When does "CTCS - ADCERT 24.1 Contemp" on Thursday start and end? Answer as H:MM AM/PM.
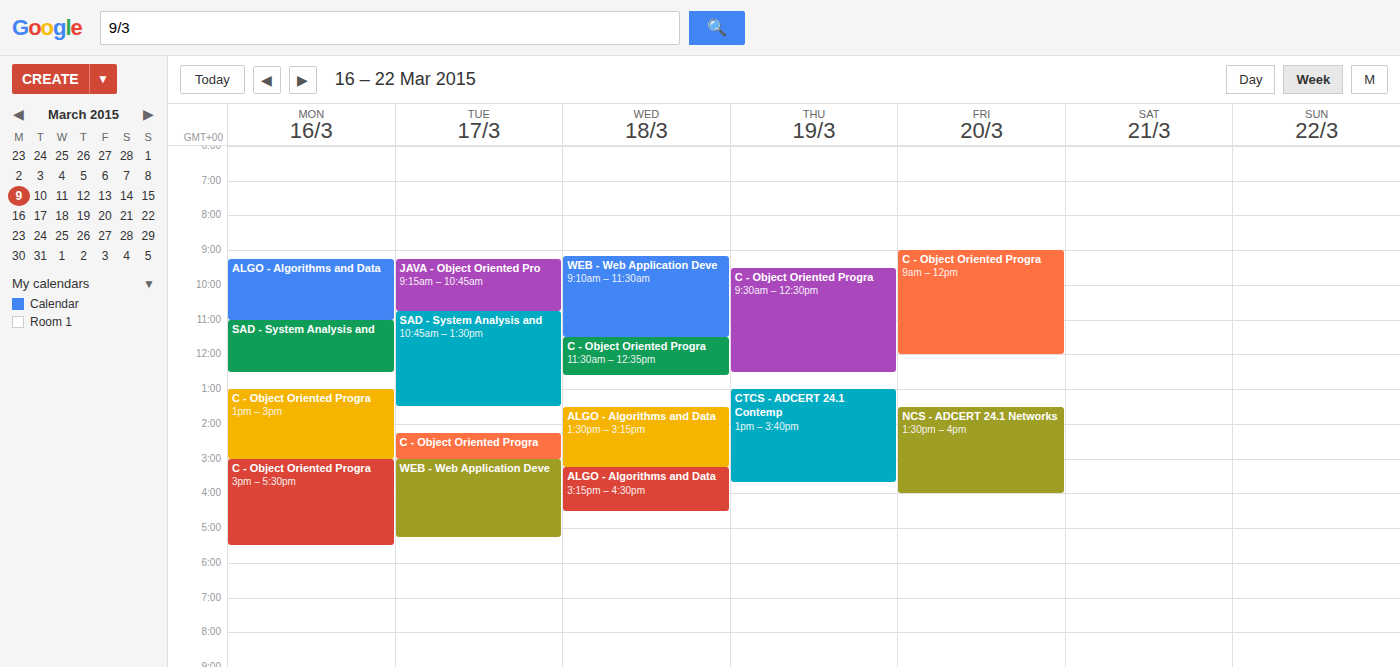
1:00 PM to 3:40 PM